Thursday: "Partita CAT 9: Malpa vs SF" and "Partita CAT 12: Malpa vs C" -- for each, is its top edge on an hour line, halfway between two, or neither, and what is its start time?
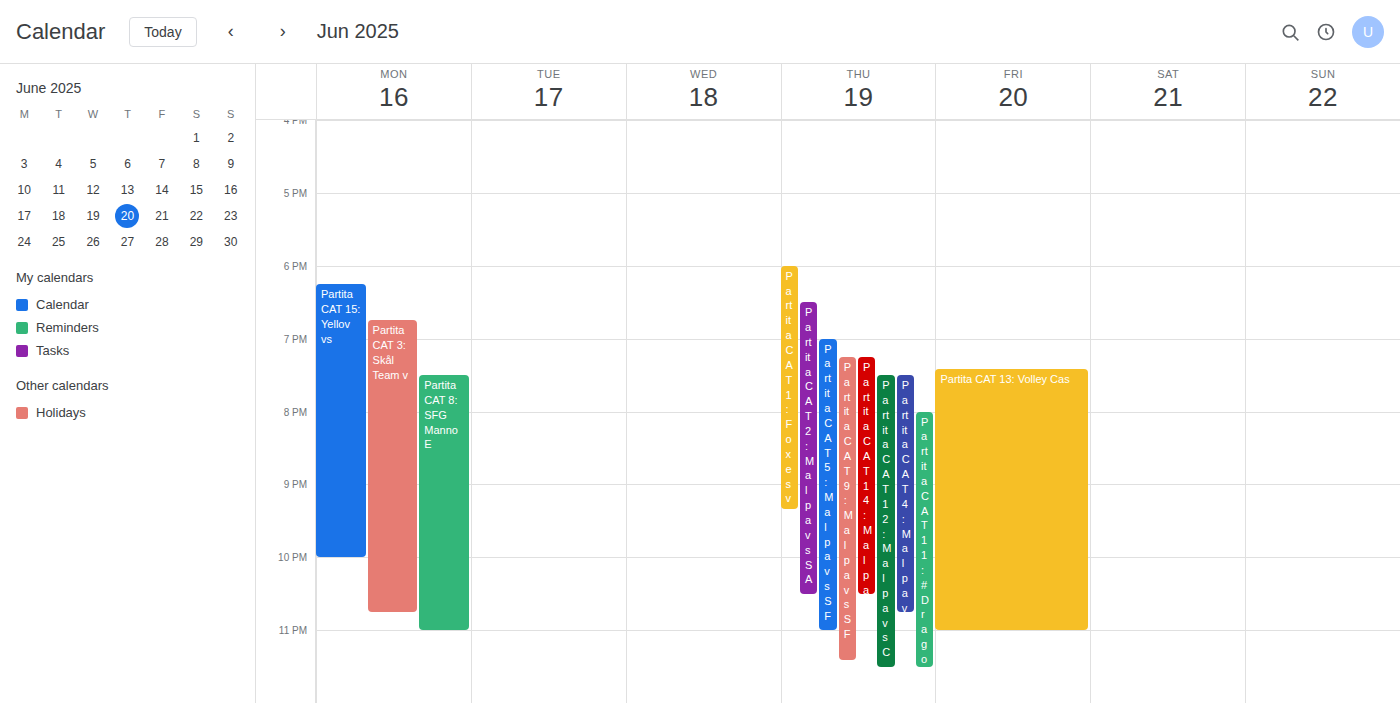
"Partita CAT 9: Malpa vs SF": 19:15, neither: a quarter of the way from the 19:00 line to the 20:00 line. "Partita CAT 12: Malpa vs C": 19:30, halfway between the 19:00 and 20:00 lines.